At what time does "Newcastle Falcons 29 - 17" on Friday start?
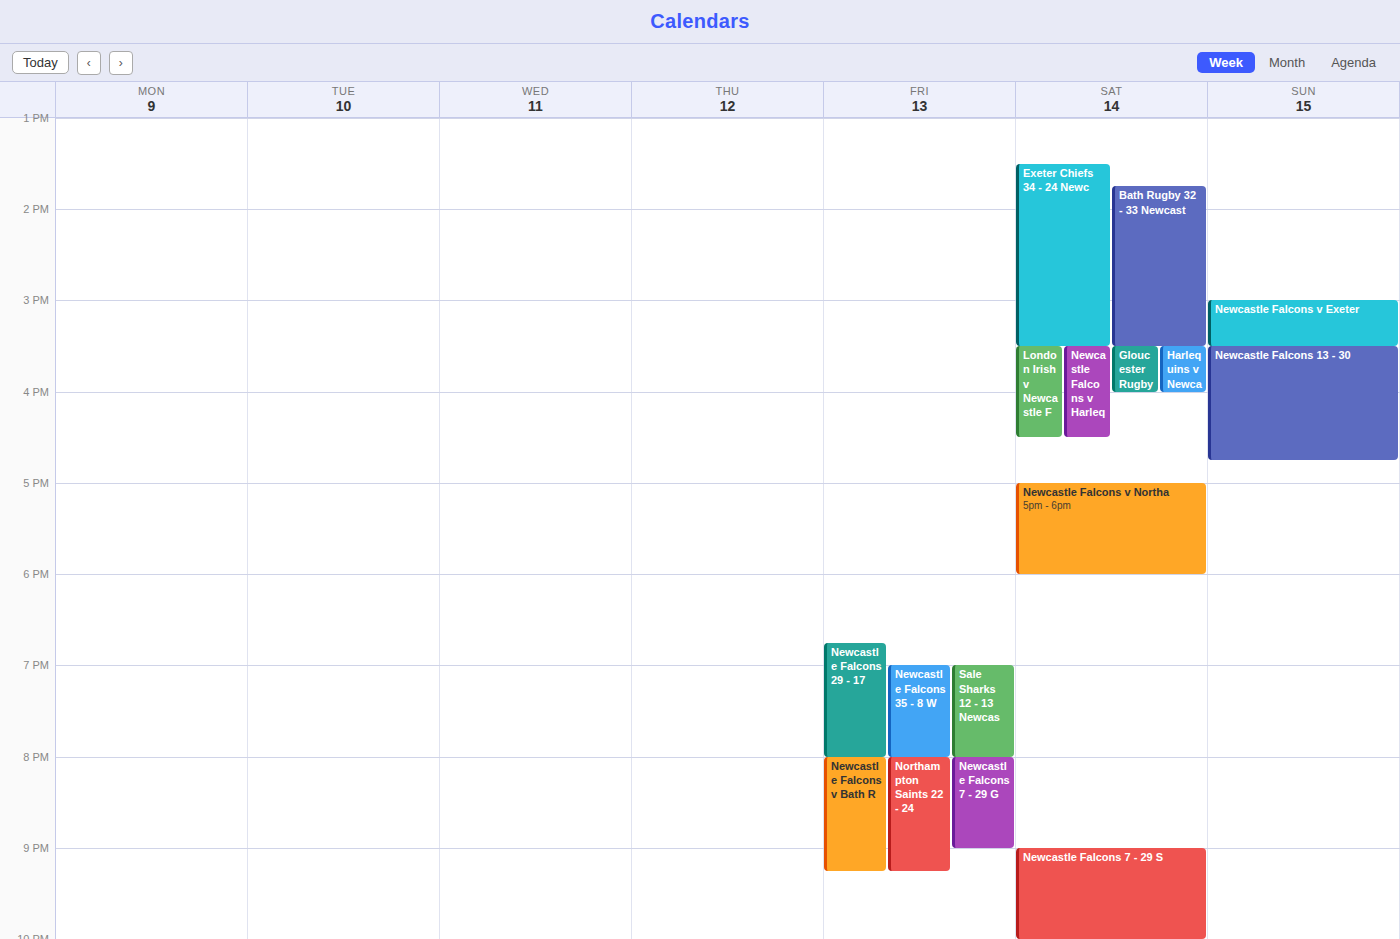
6:45 PM